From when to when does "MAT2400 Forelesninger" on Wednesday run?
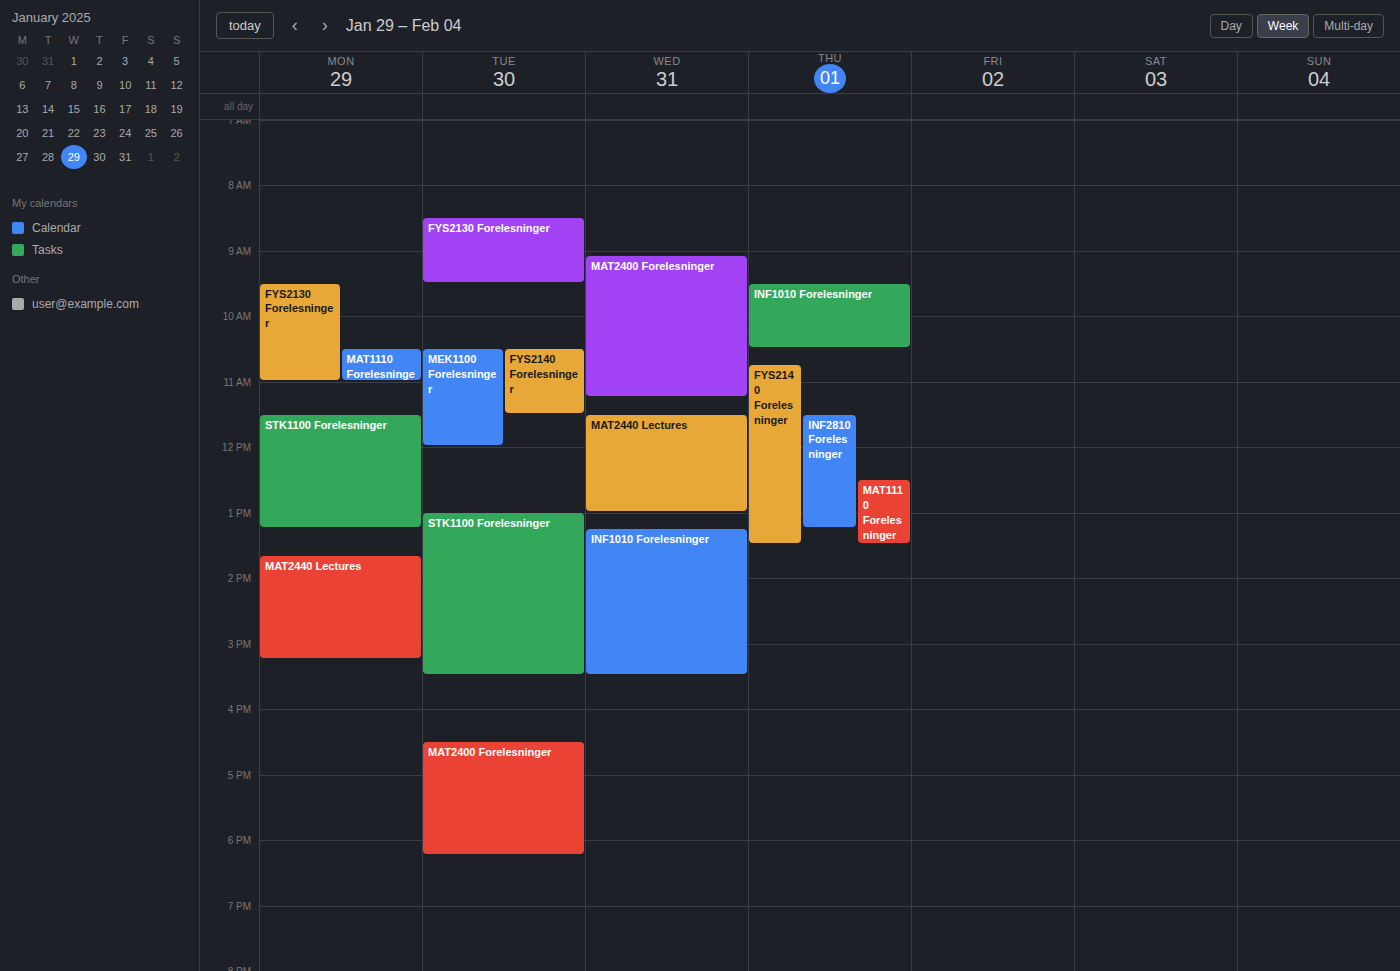
9:05 AM to 11:15 AM